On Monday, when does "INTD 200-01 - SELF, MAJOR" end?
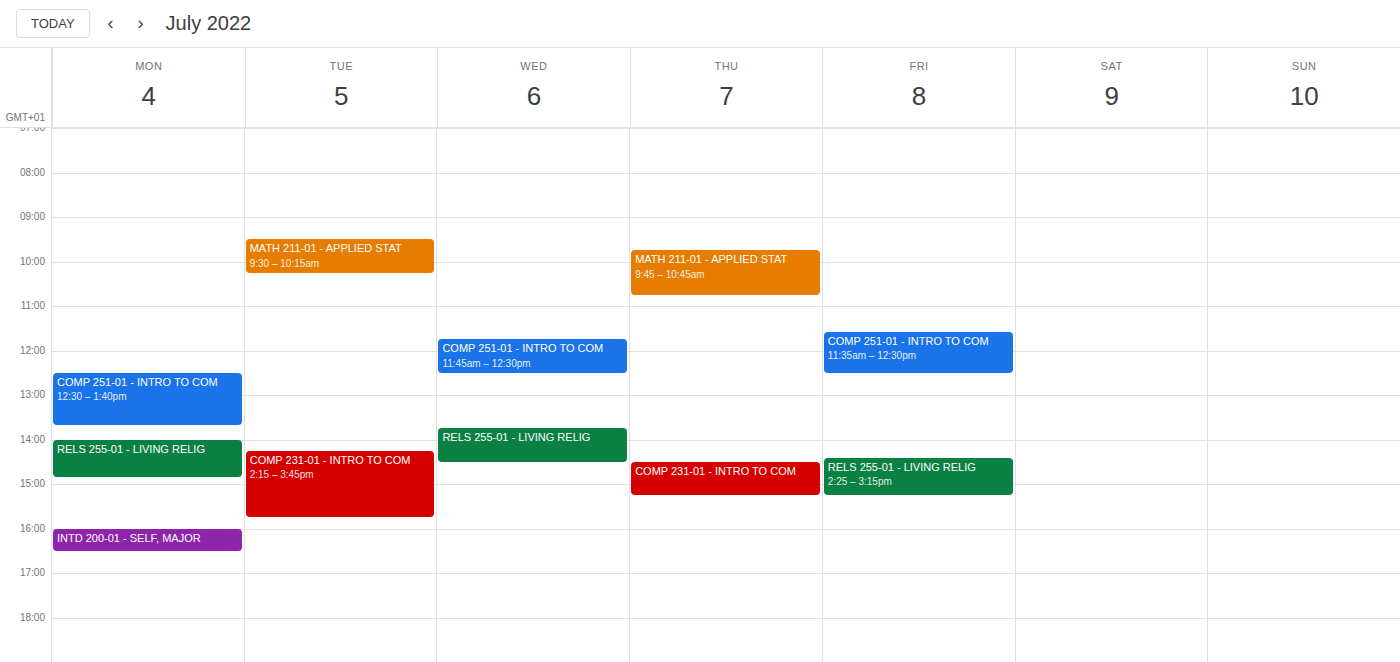
4:30 PM